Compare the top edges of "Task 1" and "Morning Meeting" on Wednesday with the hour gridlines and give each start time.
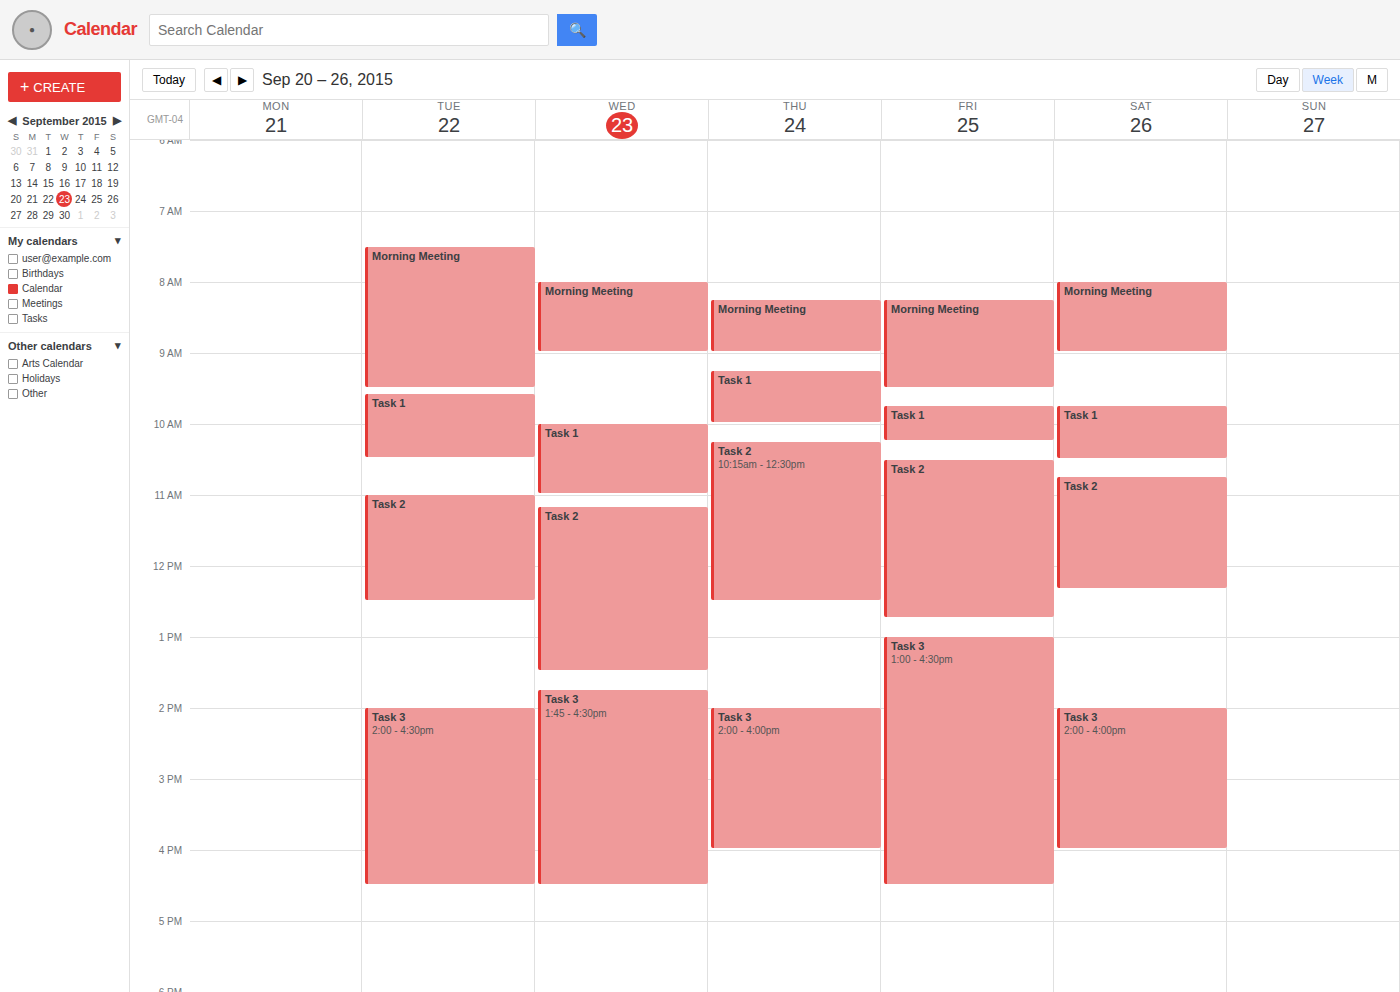
"Task 1": 10:00 AM, exactly on the 10 AM line. "Morning Meeting": 8:00 AM, exactly on the 8 AM line.